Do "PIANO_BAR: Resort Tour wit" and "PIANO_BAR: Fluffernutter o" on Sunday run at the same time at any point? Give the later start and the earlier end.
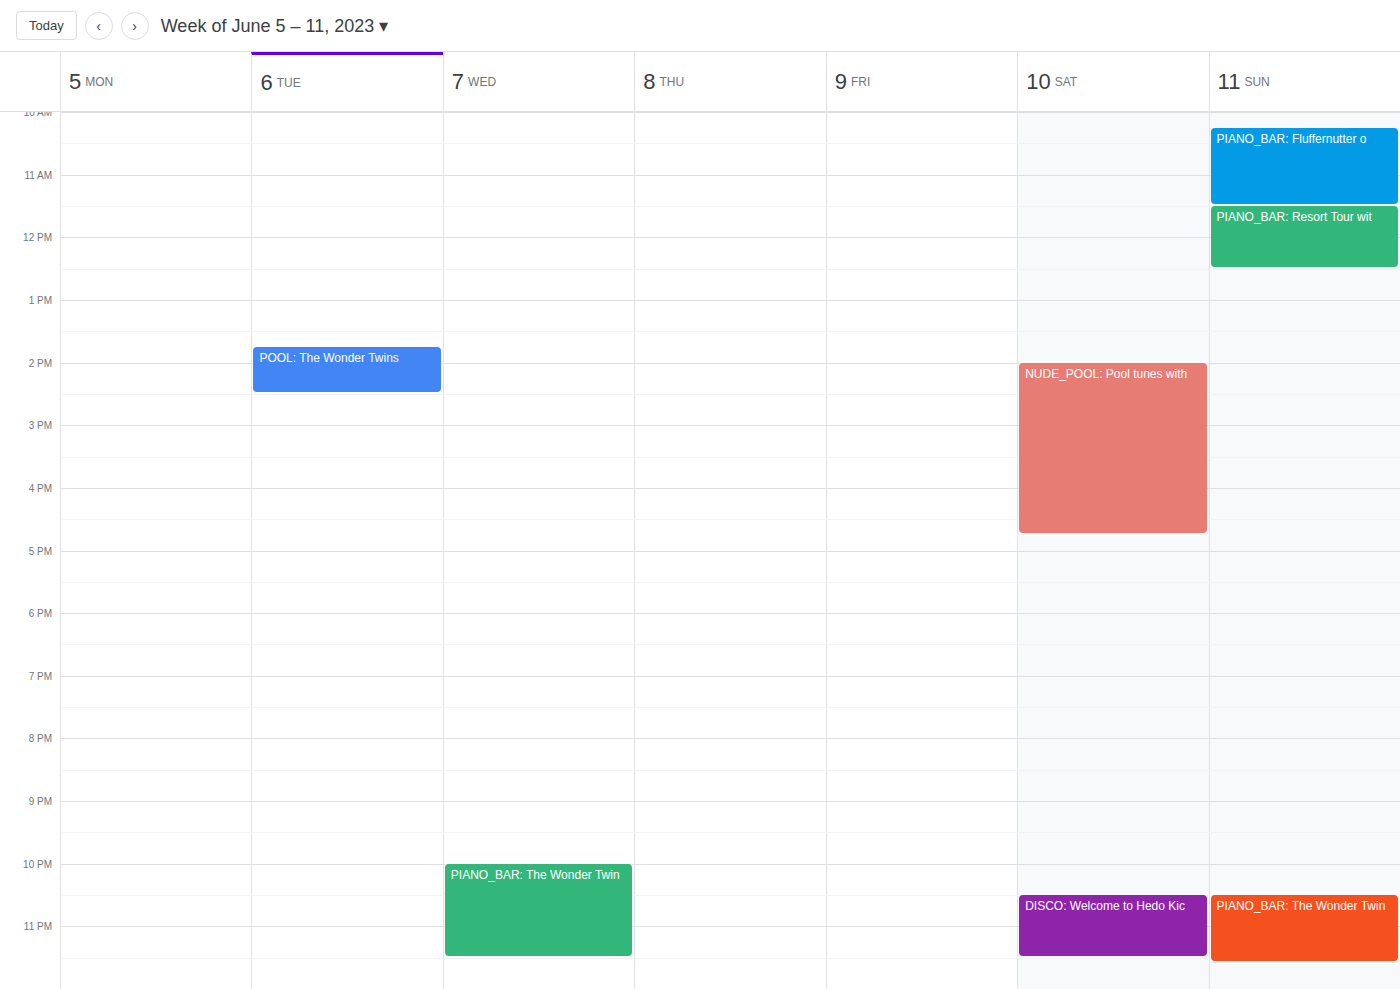
"PIANO_BAR: Fluffernutter o" ends at 11:30 AM, exactly when "PIANO_BAR: Resort Tour wit" starts -- they touch but do not overlap.